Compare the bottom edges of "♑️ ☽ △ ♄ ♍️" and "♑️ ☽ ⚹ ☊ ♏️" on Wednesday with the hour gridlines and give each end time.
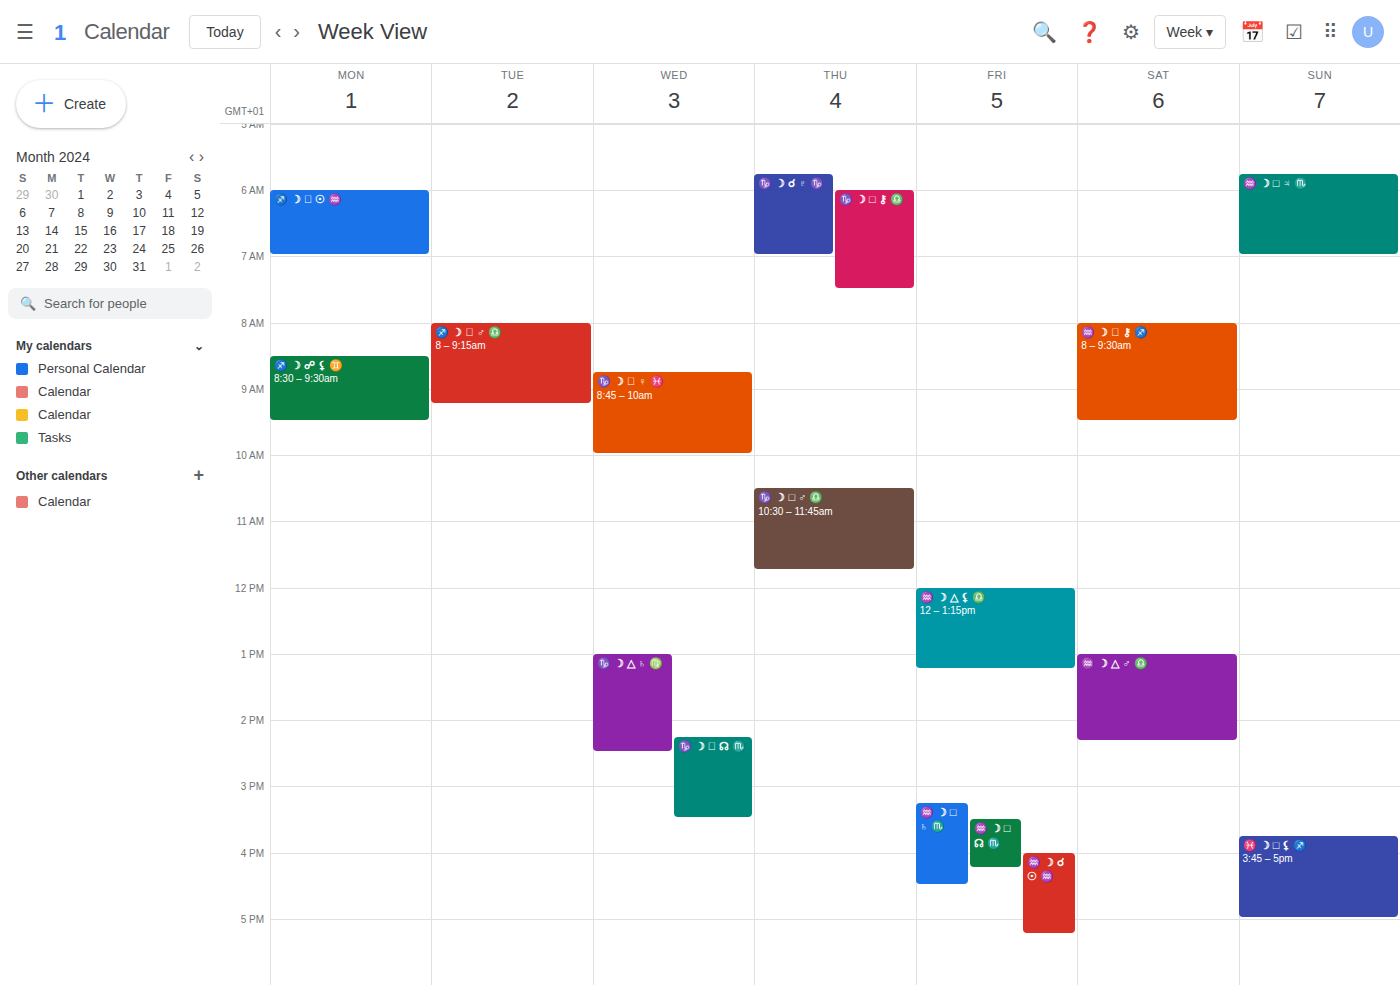
"♑️ ☽ △ ♄ ♍️": 2:30 PM, halfway between the 2 PM and 3 PM lines. "♑️ ☽ ⚹ ☊ ♏️": 3:30 PM, halfway between the 3 PM and 4 PM lines.